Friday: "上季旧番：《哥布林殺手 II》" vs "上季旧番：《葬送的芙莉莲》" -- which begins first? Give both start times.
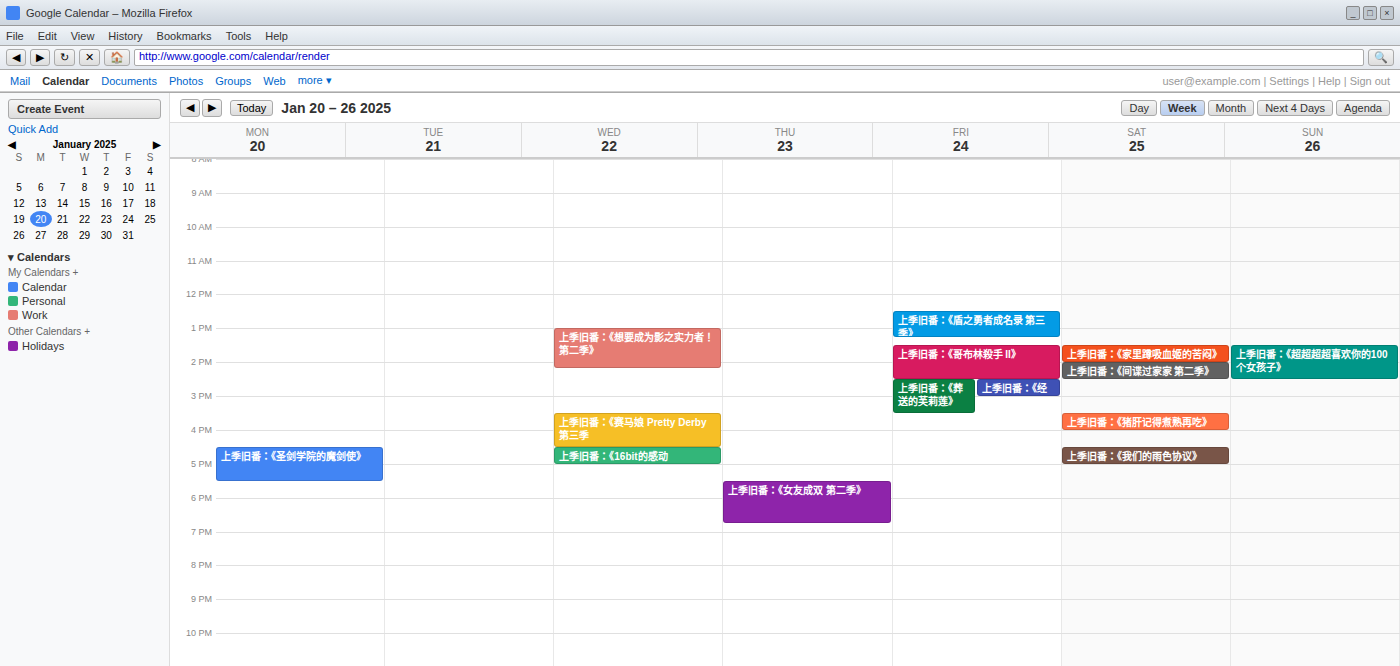
"上季旧番：《哥布林殺手 II》" 13:30; "上季旧番：《葬送的芙莉莲》" 14:30.